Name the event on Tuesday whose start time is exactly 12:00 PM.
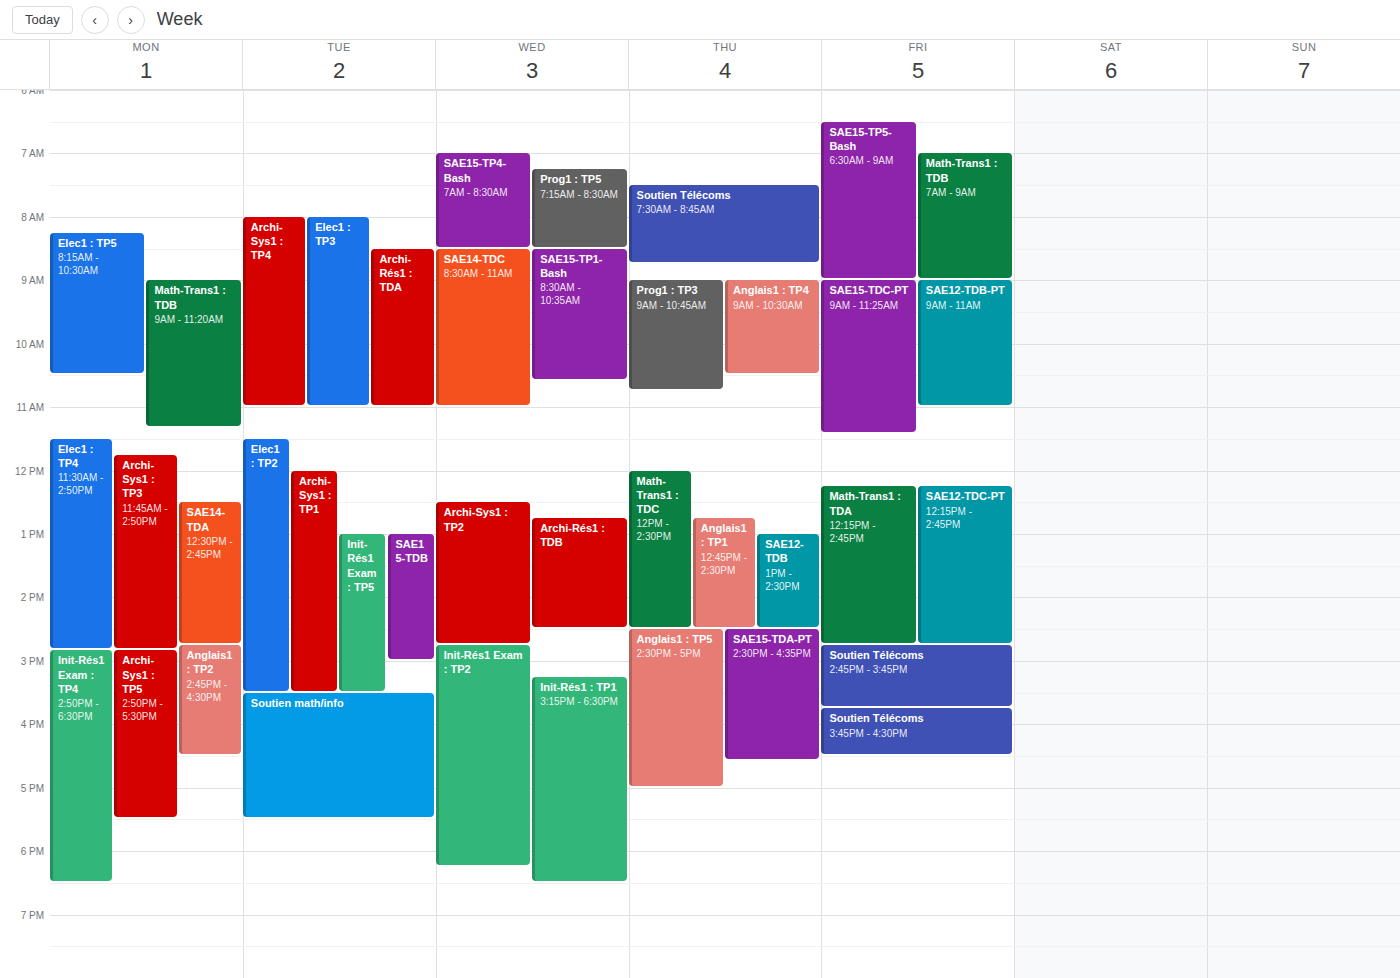
"Archi-Sys1 : TP1"